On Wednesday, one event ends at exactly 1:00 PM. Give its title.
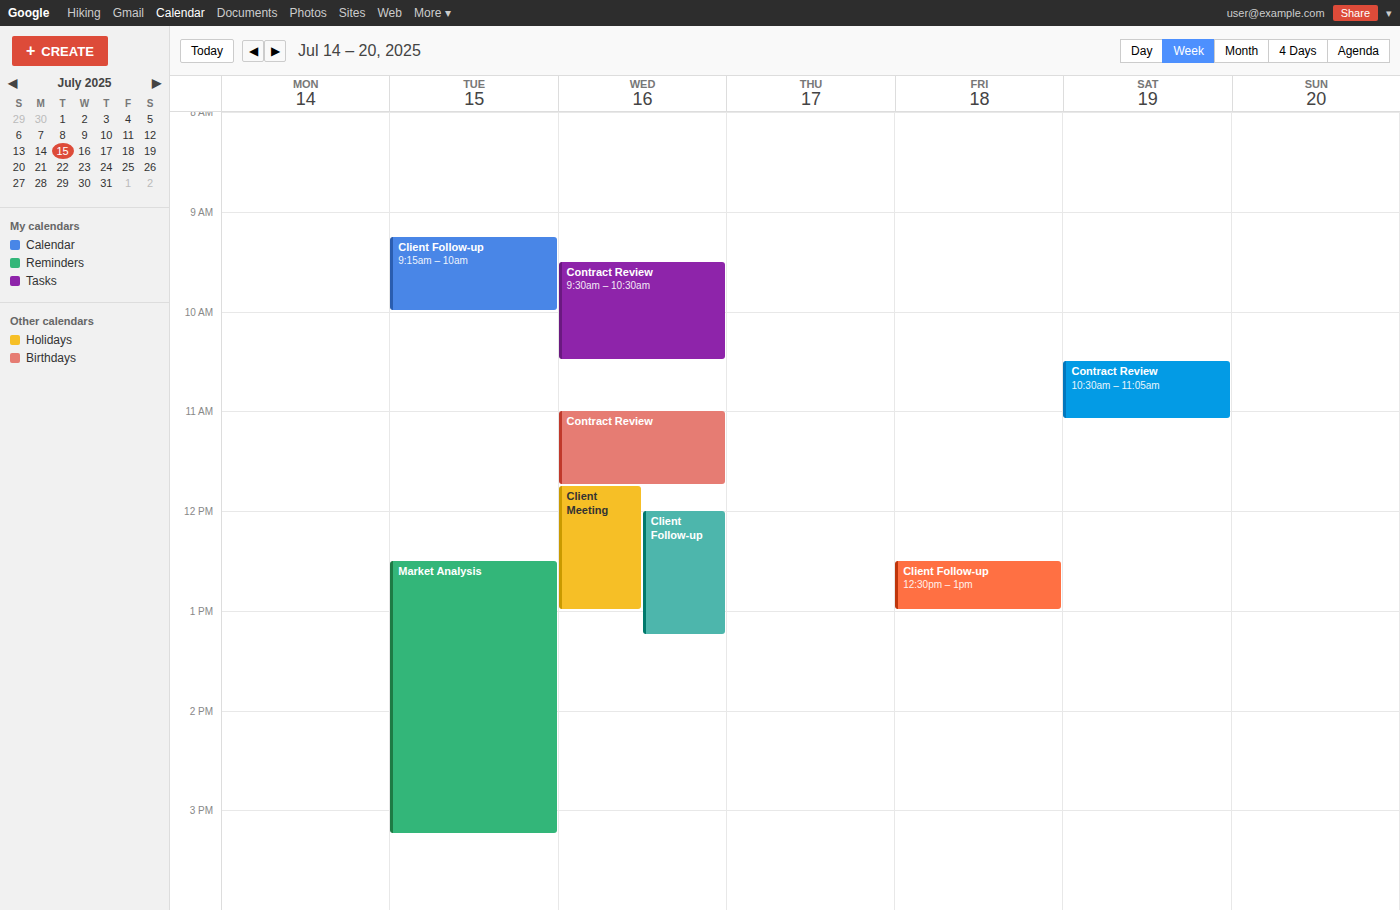
"Client Meeting"